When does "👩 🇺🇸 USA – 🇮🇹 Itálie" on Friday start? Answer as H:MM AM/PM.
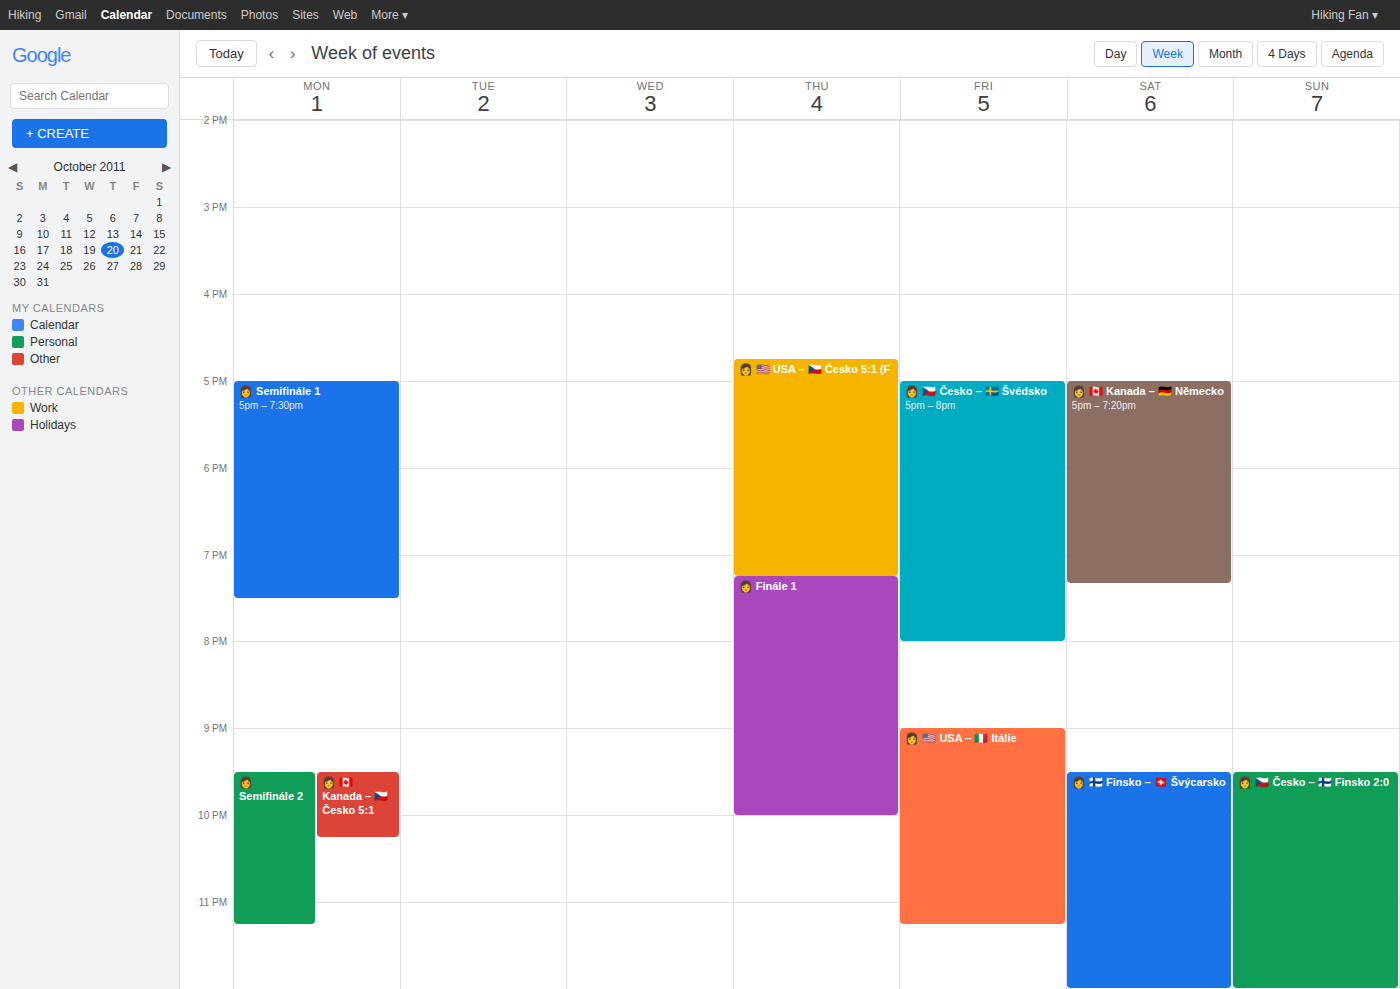
9:00 PM